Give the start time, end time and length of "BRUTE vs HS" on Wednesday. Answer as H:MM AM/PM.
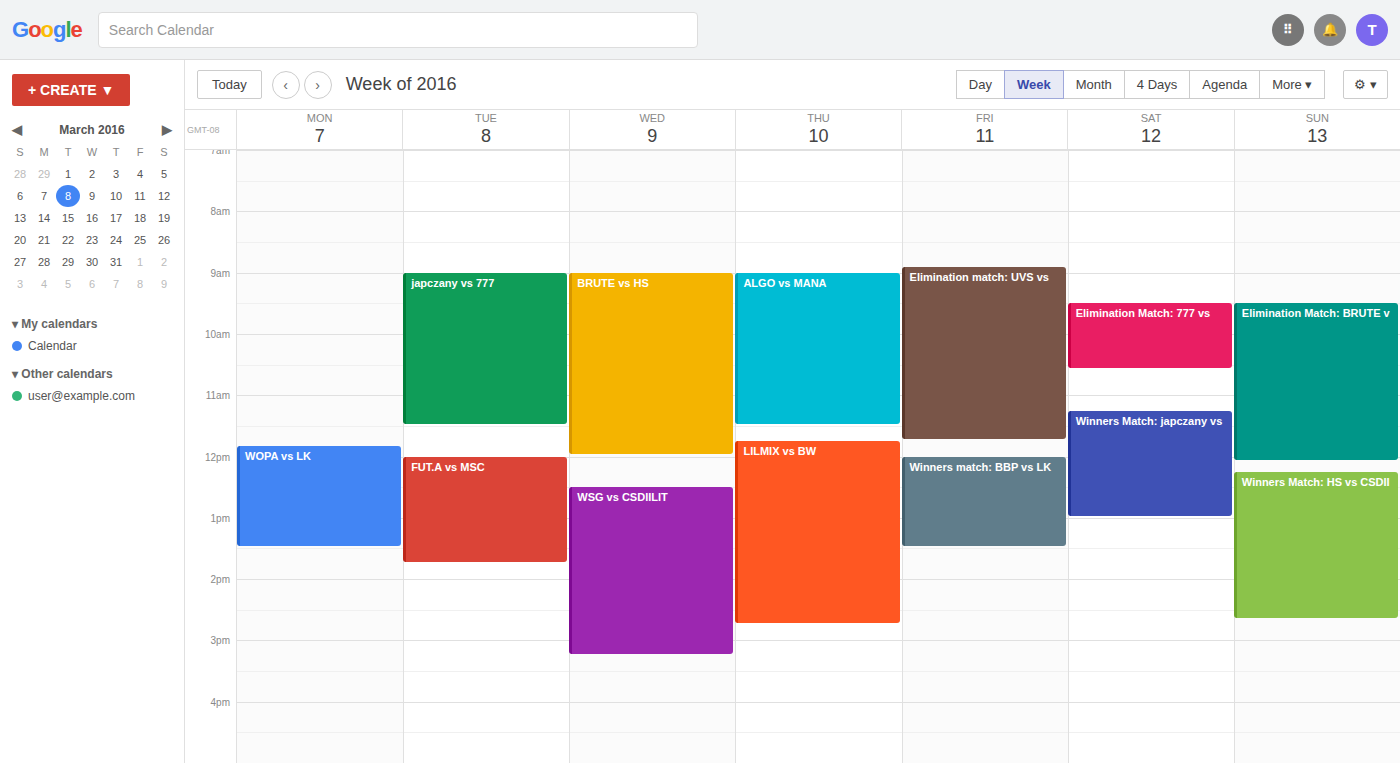
9:00 AM to 12:00 PM, 3 hours